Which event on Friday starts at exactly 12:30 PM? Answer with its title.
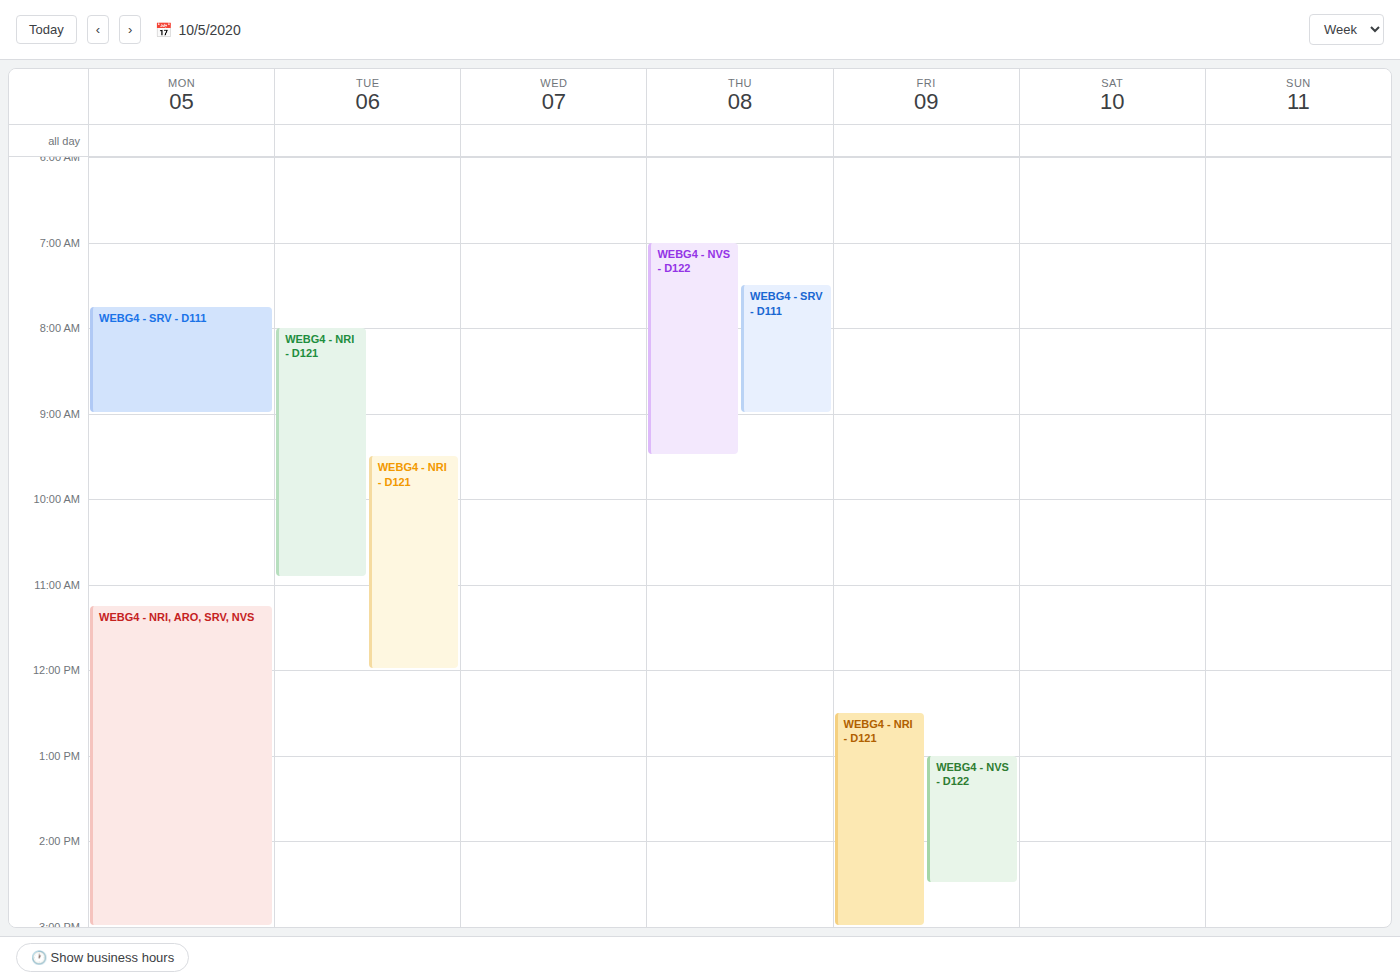
"WEBG4 - NRI - D121"